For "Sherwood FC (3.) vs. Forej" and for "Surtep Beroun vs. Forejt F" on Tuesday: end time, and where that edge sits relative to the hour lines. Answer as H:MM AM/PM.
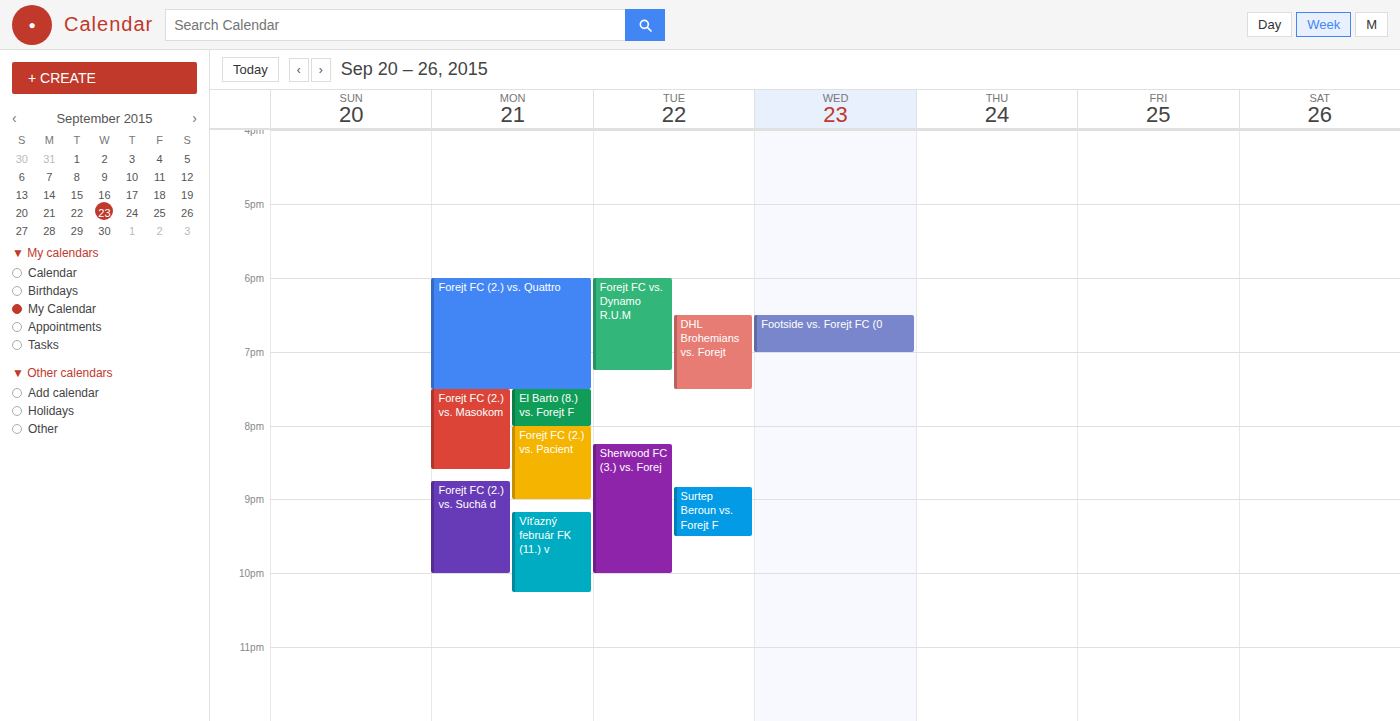
"Sherwood FC (3.) vs. Forej": 10:00 PM, exactly on the 10 PM line. "Surtep Beroun vs. Forejt F": 9:30 PM, halfway between the 9 PM and 10 PM lines.